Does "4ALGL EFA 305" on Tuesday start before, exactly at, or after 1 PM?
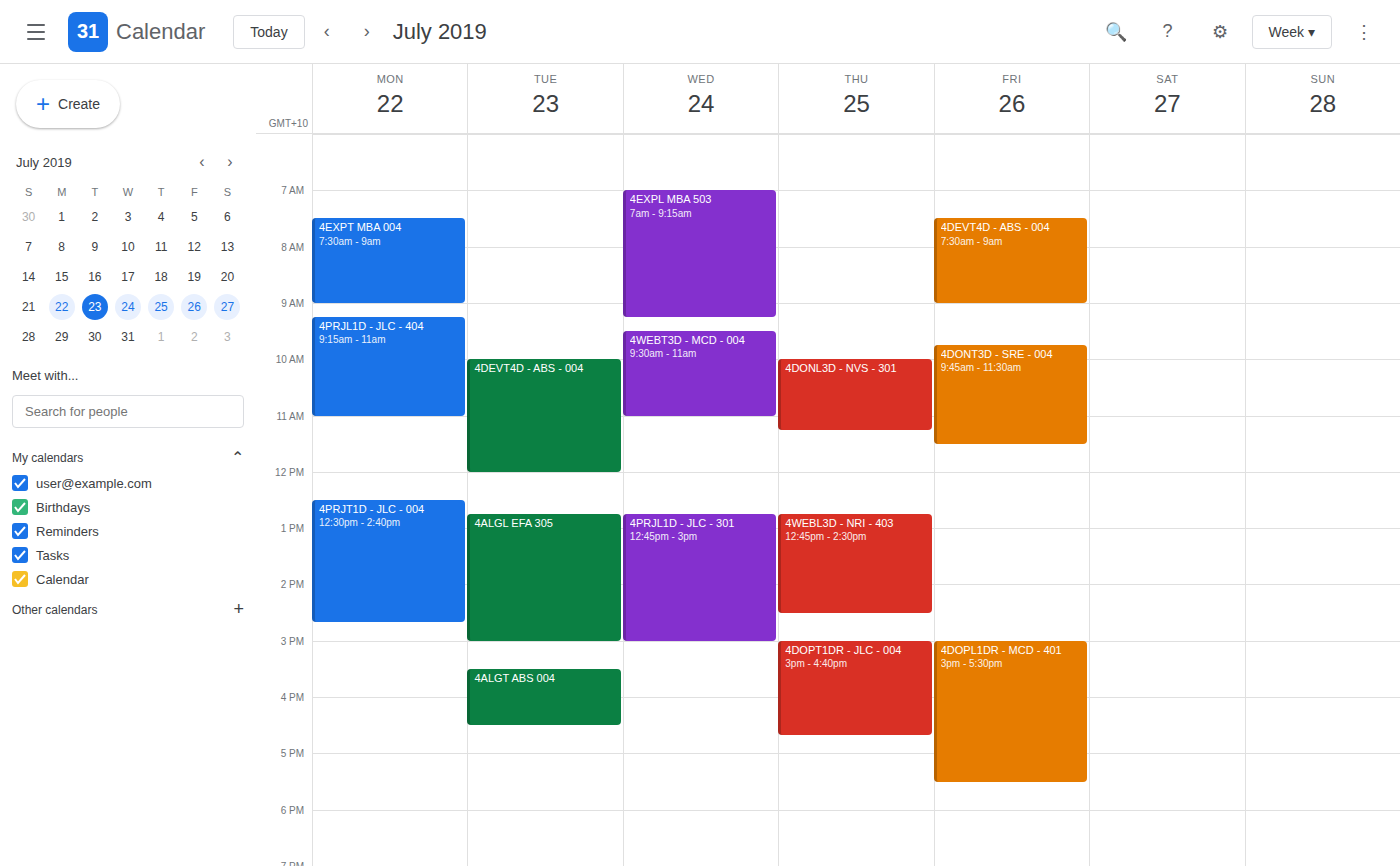
12:45 PM -- before 1 PM, 15 minutes above the 1 PM line.